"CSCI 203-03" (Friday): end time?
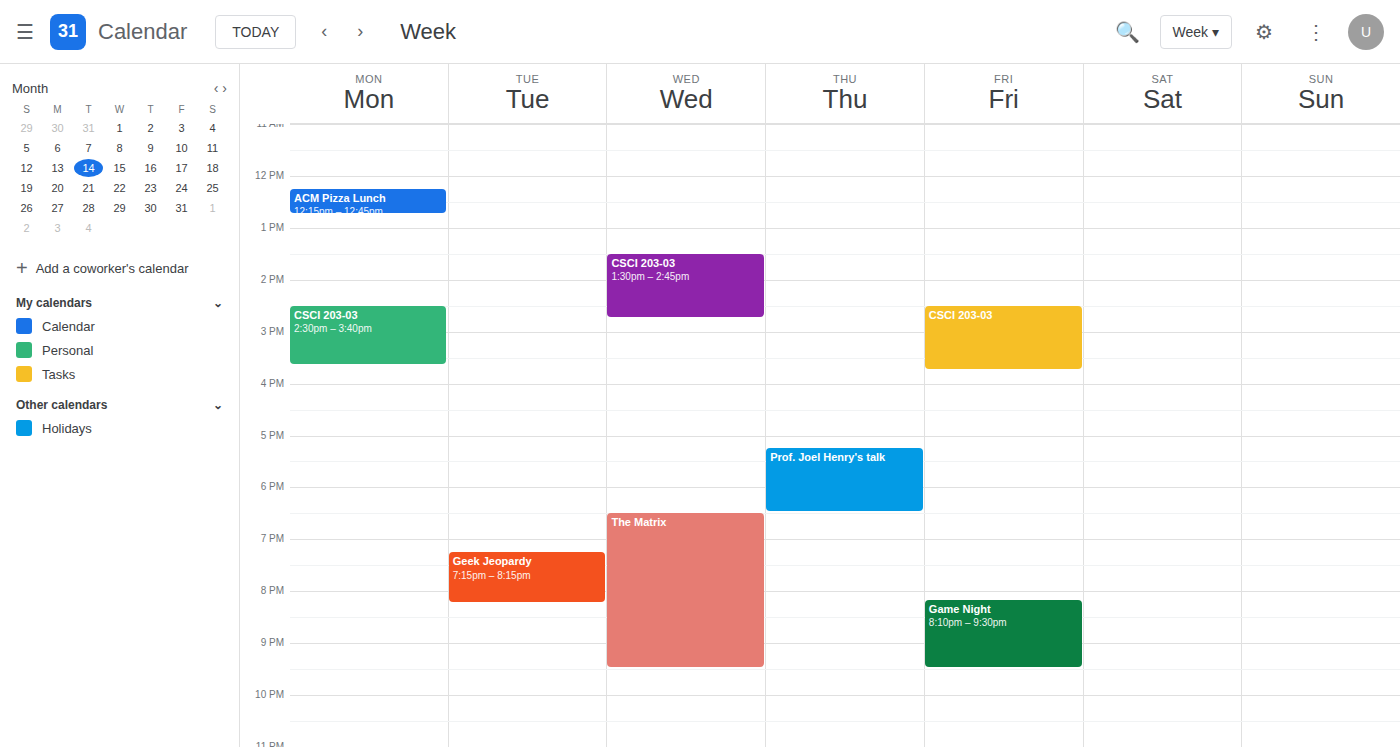
3:45 PM